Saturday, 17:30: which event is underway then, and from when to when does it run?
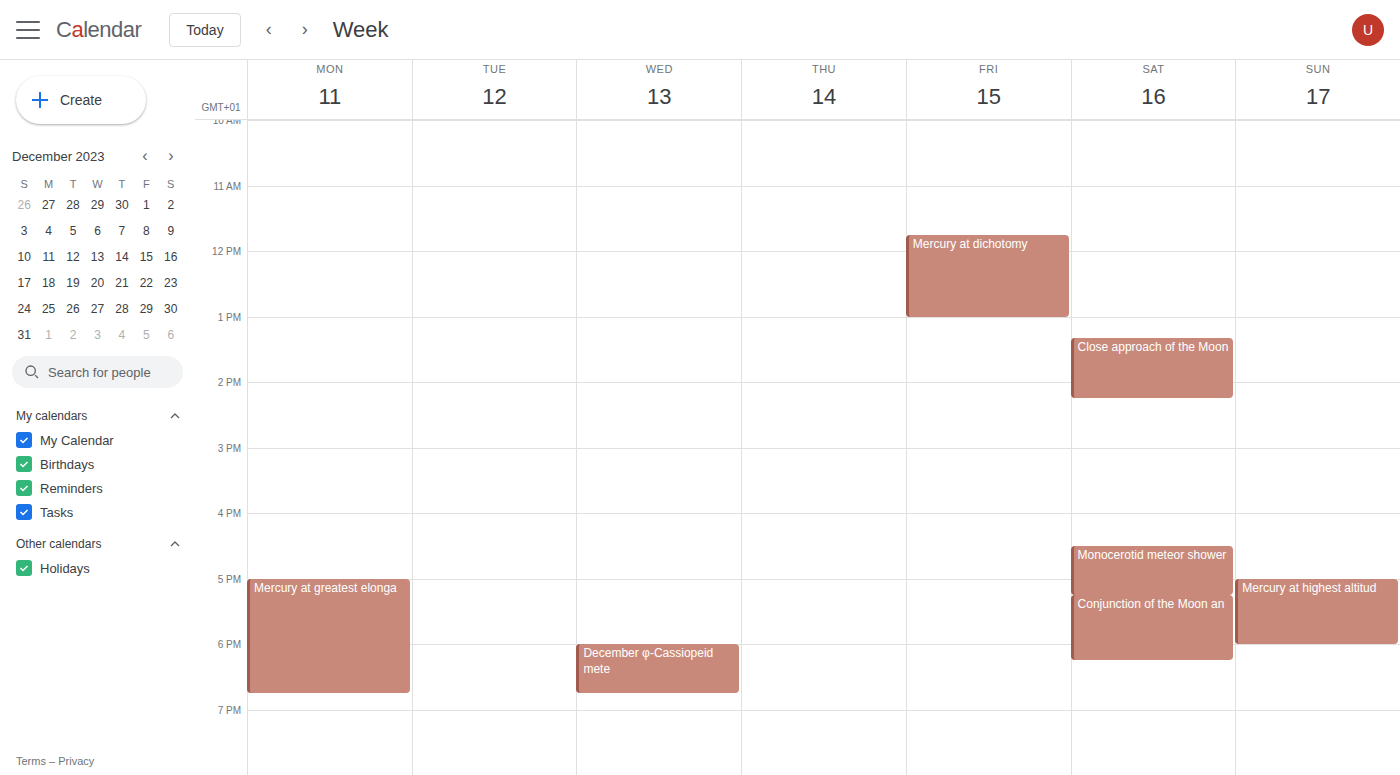
"Conjunction of the Moon an", 17:15 to 18:15